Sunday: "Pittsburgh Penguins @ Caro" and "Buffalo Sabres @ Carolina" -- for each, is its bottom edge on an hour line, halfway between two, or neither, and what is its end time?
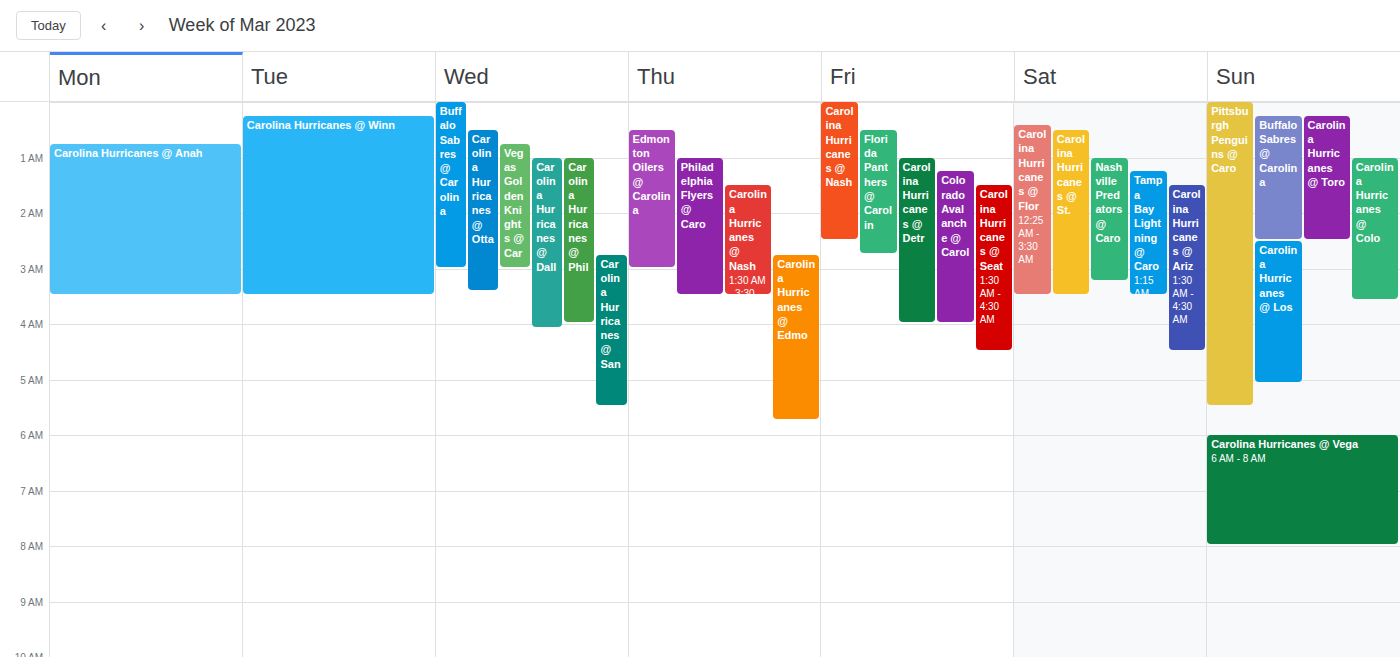
"Pittsburgh Penguins @ Caro": 5:30 AM, halfway between the 5 AM and 6 AM lines. "Buffalo Sabres @ Carolina": 2:30 AM, halfway between the 2 AM and 3 AM lines.